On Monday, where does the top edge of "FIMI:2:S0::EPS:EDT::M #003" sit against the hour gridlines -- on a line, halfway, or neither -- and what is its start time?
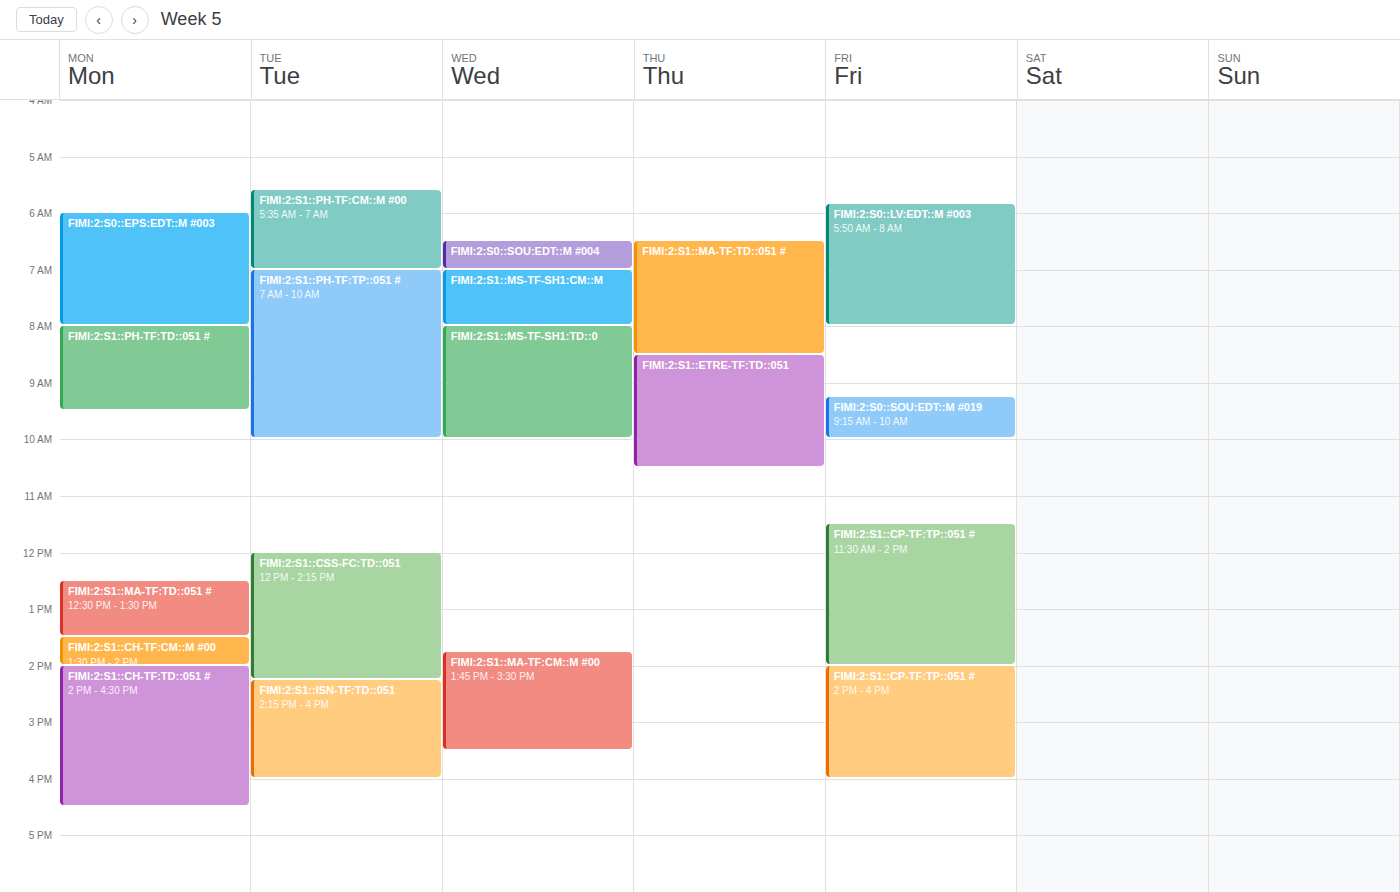
6:00 AM -- exactly on the 6 AM line.